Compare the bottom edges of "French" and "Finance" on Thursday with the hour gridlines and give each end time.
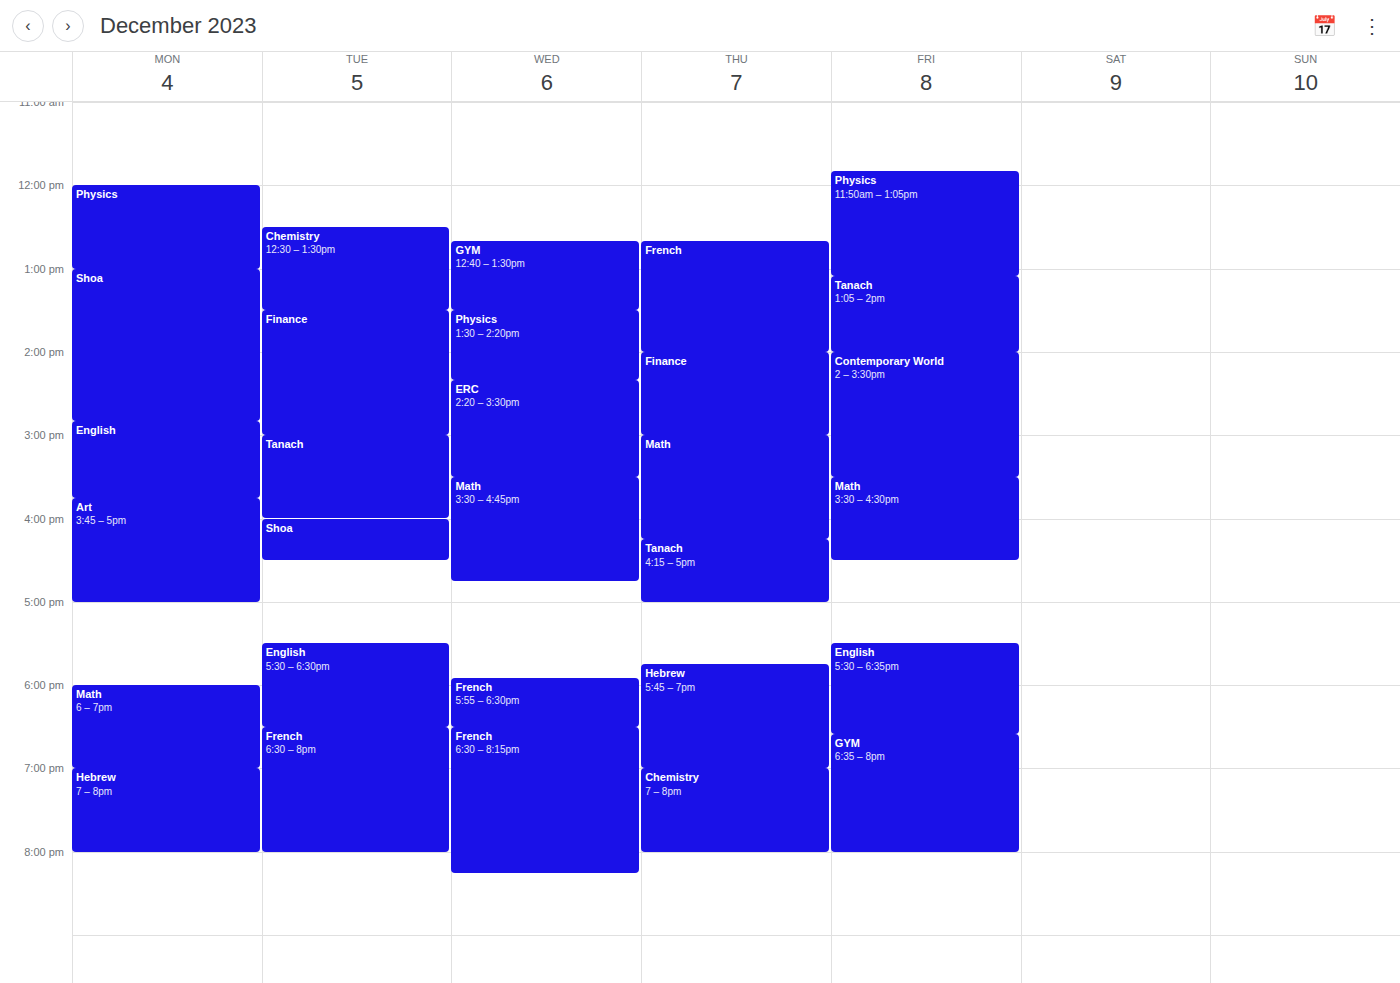
"French": 2:00 PM, exactly on the 2 PM line. "Finance": 3:00 PM, exactly on the 3 PM line.